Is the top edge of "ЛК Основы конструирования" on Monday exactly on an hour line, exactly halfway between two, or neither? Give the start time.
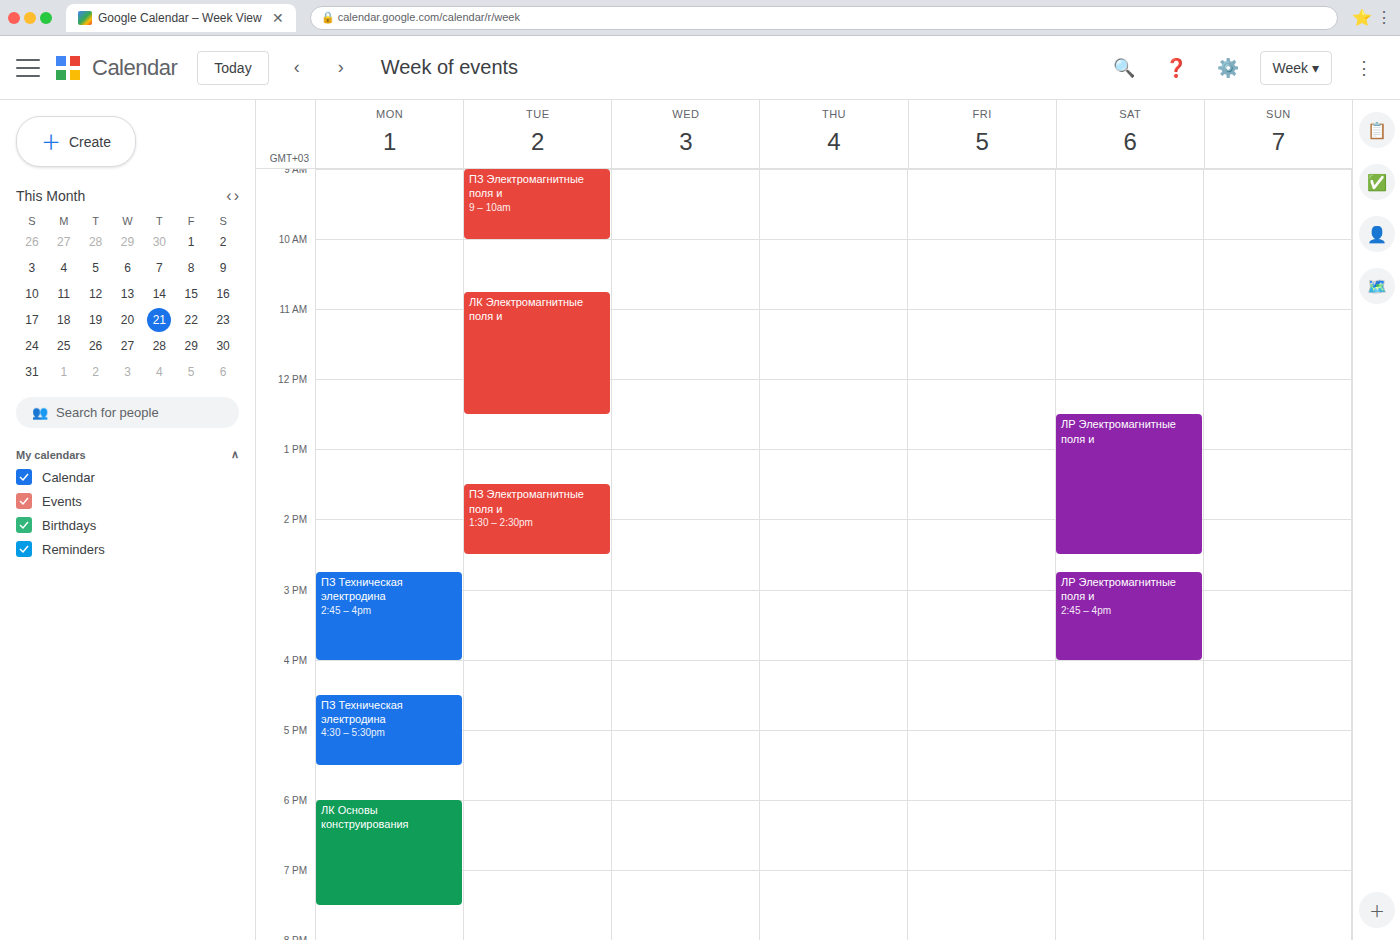
6:00 PM -- exactly on the 6 PM line.